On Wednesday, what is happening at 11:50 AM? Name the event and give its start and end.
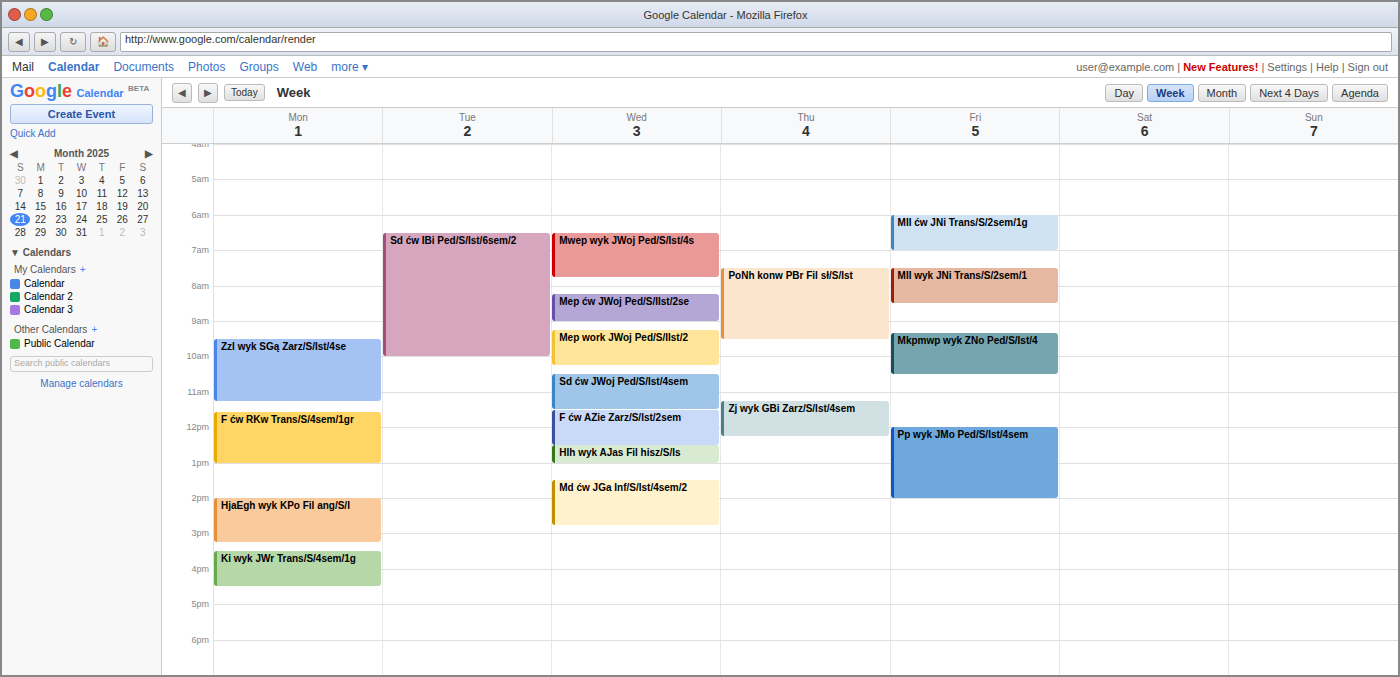
"F ćw AZie Zarz/S/Ist/2sem", 11:30 AM to 12:30 PM